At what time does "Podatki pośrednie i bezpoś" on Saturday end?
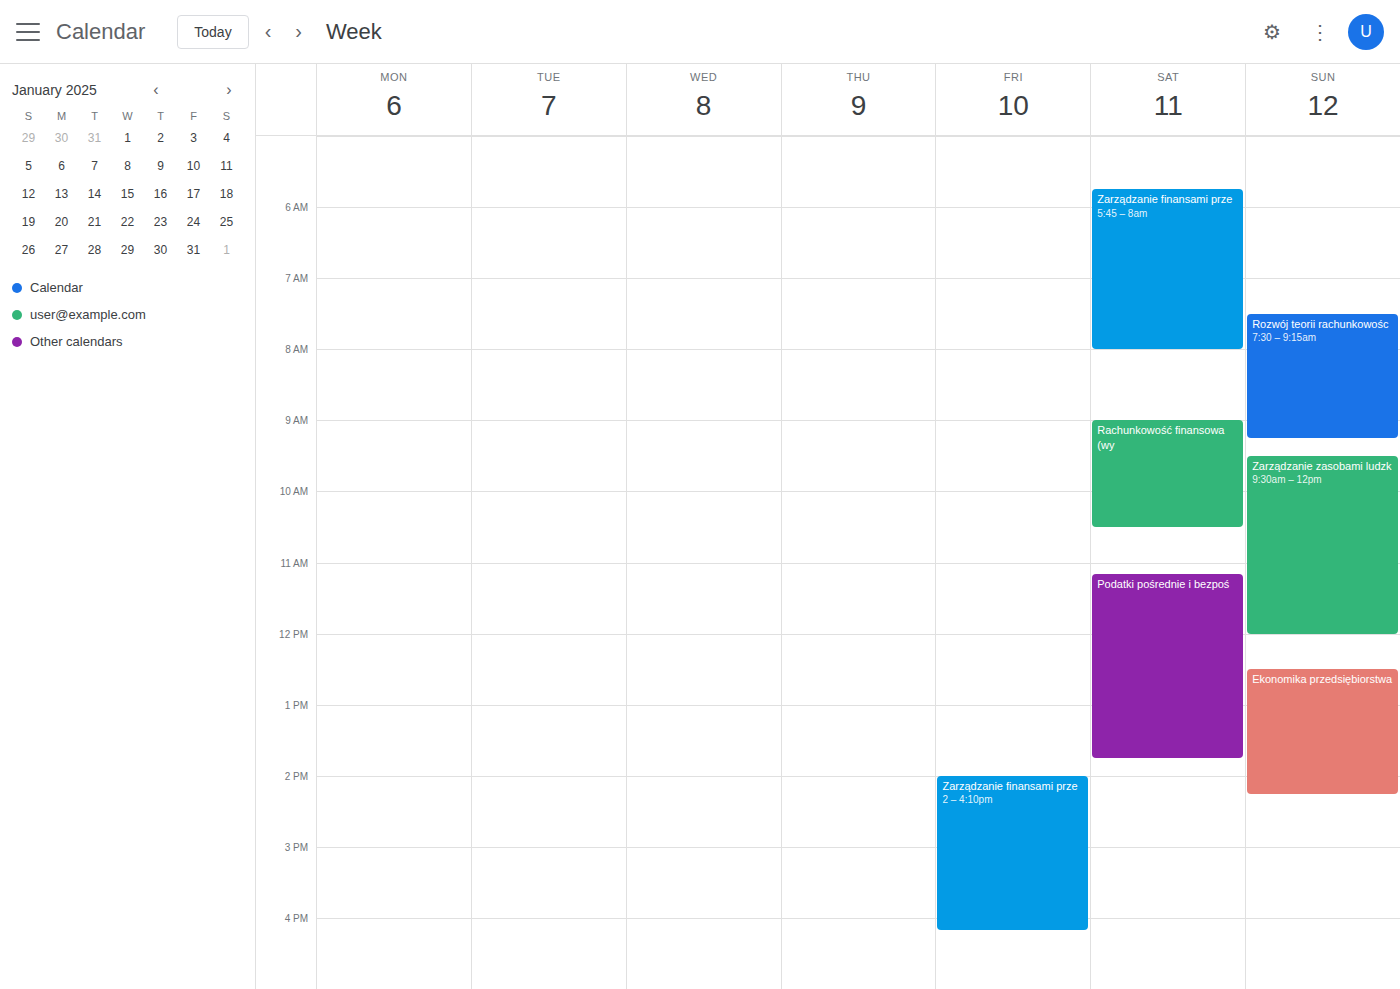
1:45 PM